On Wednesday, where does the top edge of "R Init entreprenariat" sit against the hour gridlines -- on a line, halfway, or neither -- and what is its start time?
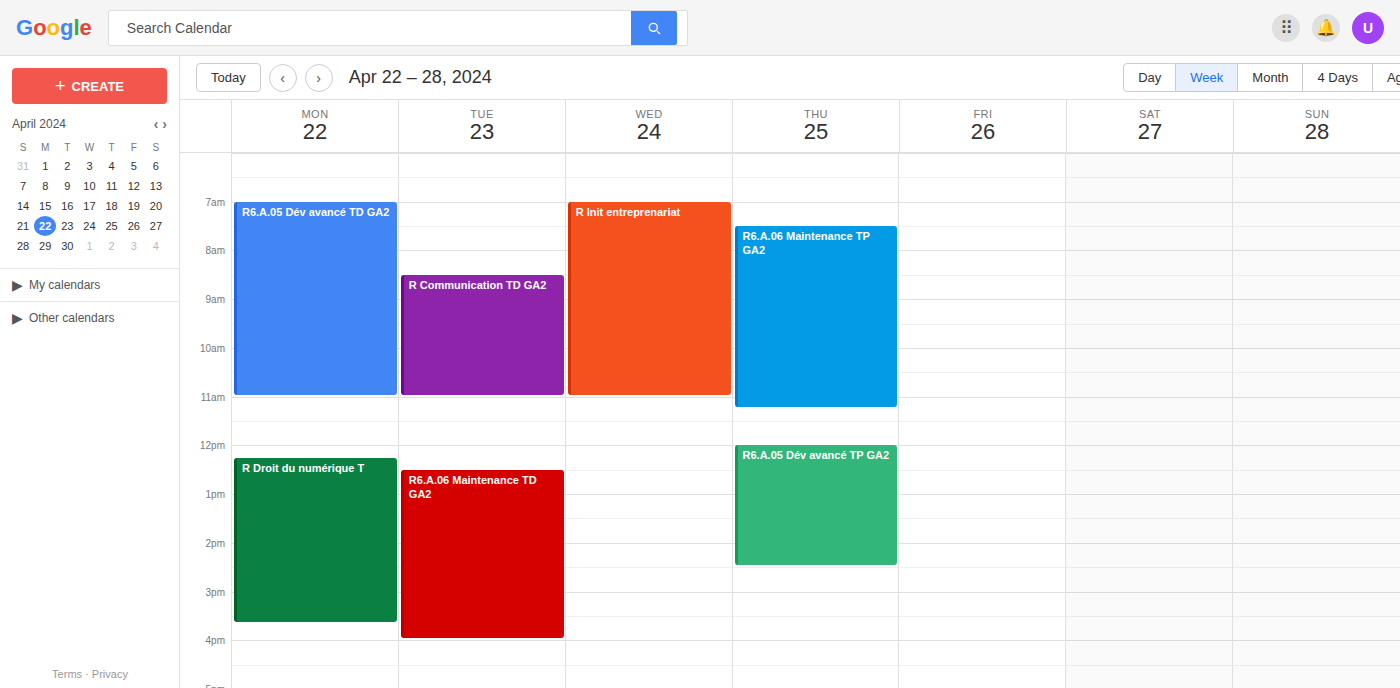
7:00 AM -- exactly on the 7 AM line.